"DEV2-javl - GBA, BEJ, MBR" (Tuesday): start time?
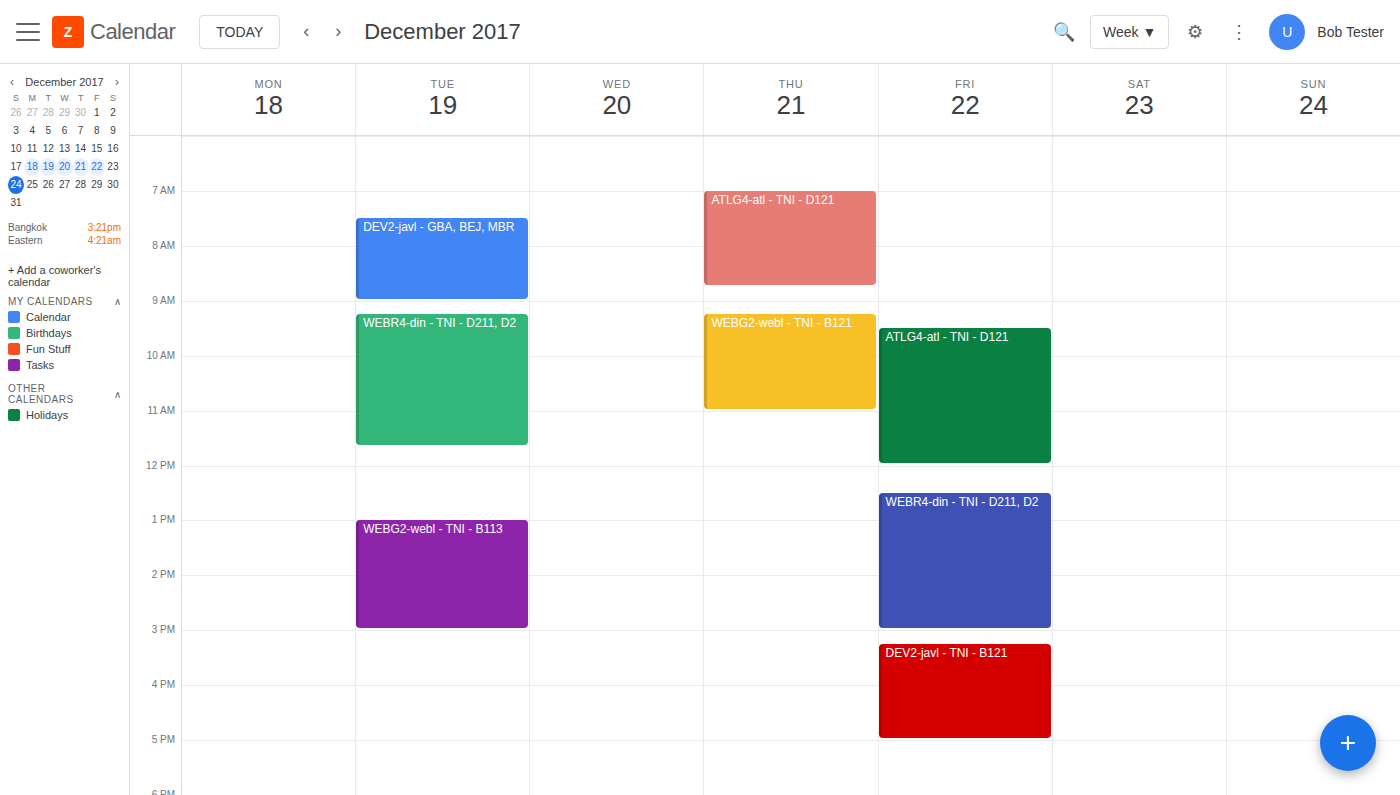
7:30 AM